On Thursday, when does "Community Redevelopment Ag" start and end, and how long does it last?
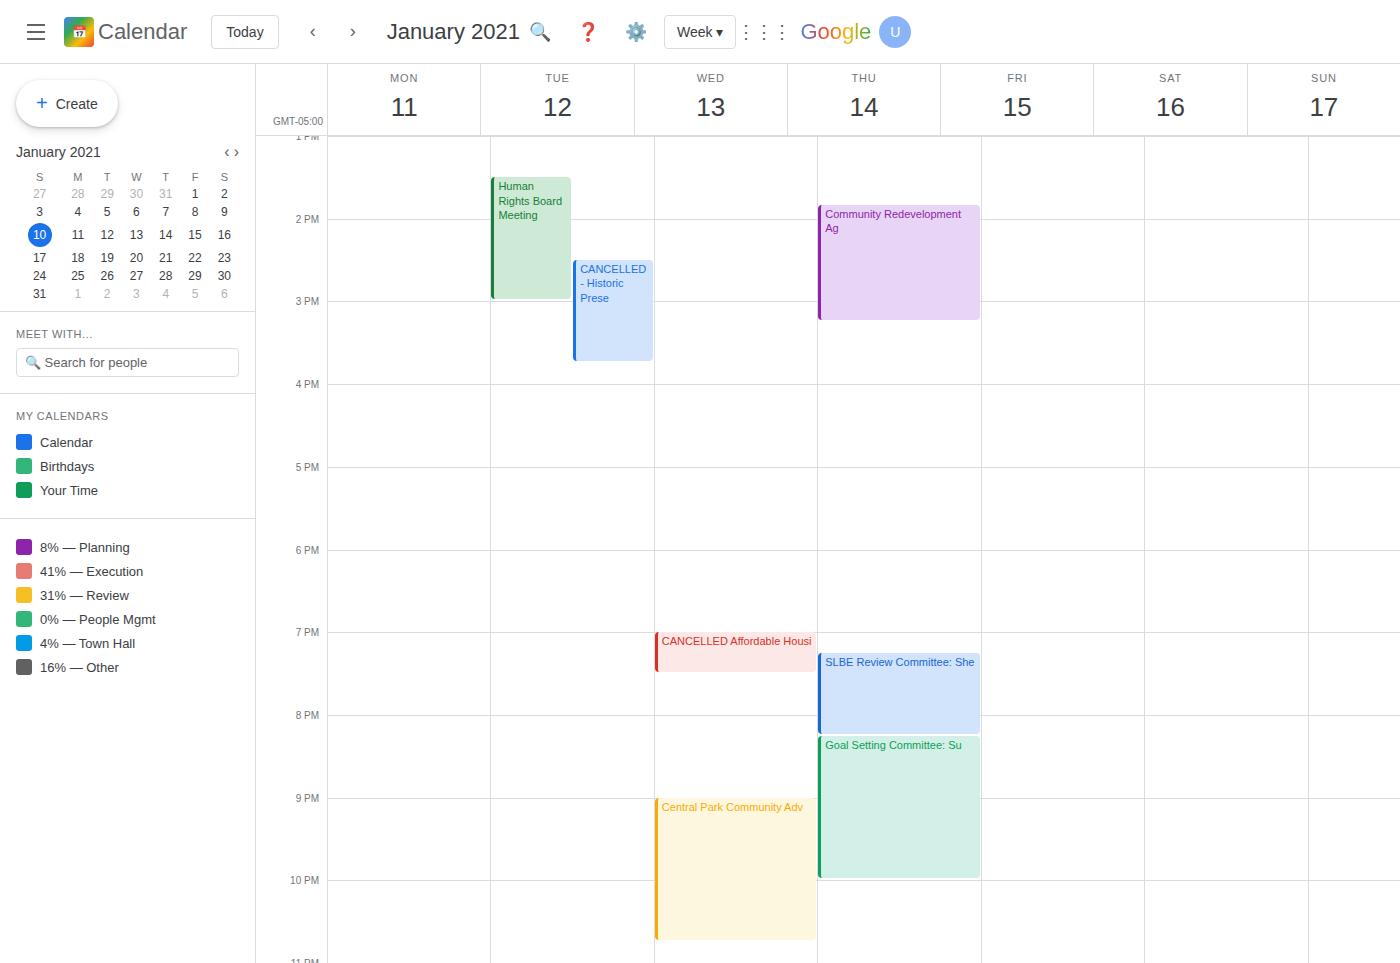
1:50 PM to 3:15 PM, 1 hour 25 minutes